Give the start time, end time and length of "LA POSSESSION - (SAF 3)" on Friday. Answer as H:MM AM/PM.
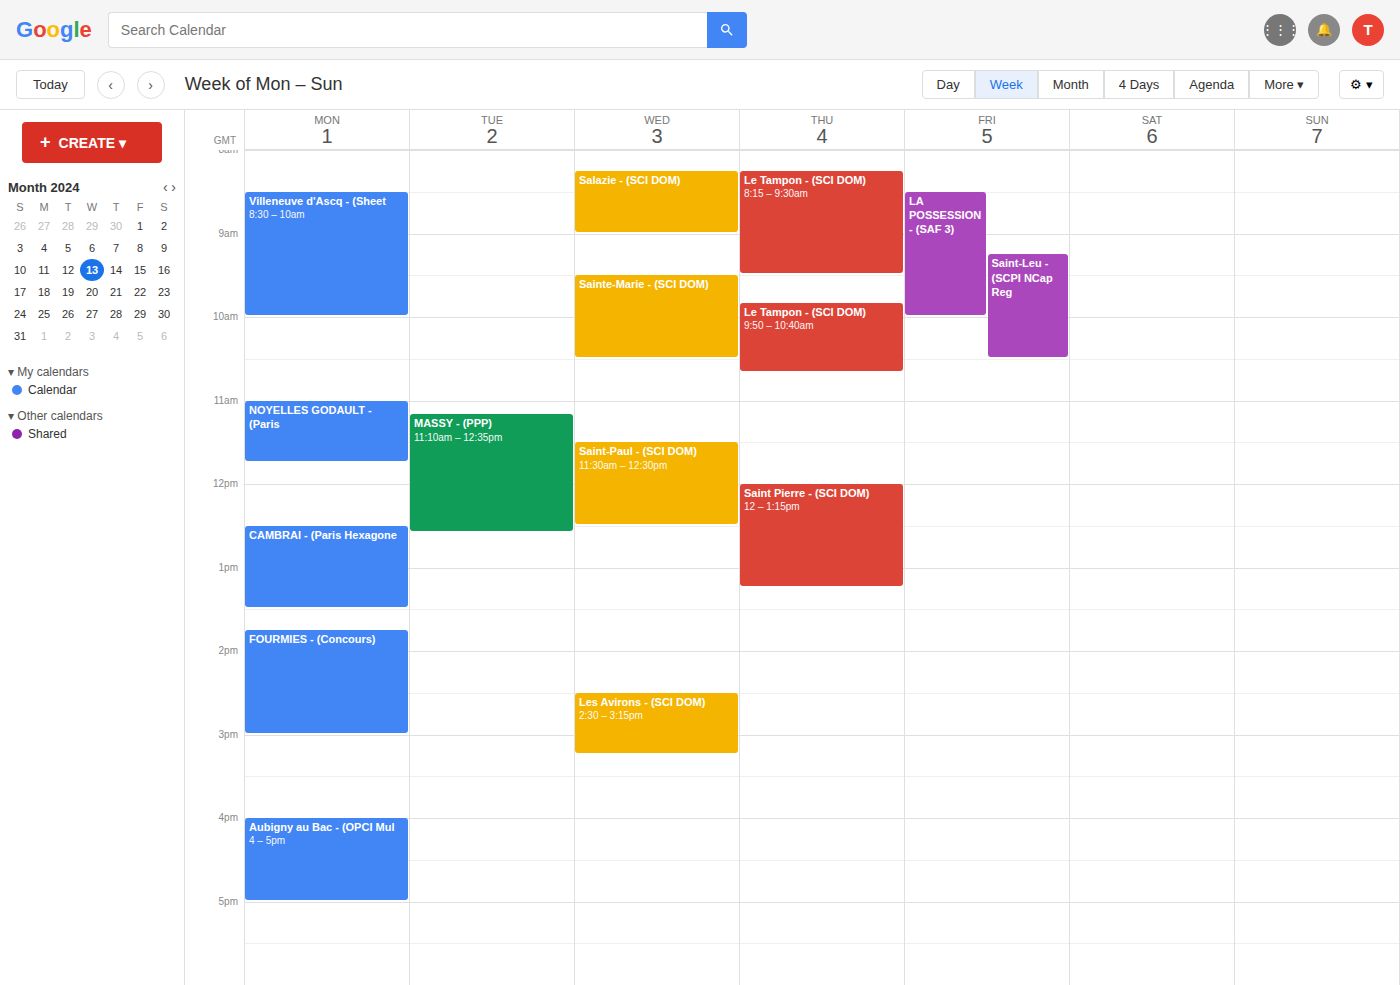
8:30 AM to 10:00 AM, 1 hour 30 minutes